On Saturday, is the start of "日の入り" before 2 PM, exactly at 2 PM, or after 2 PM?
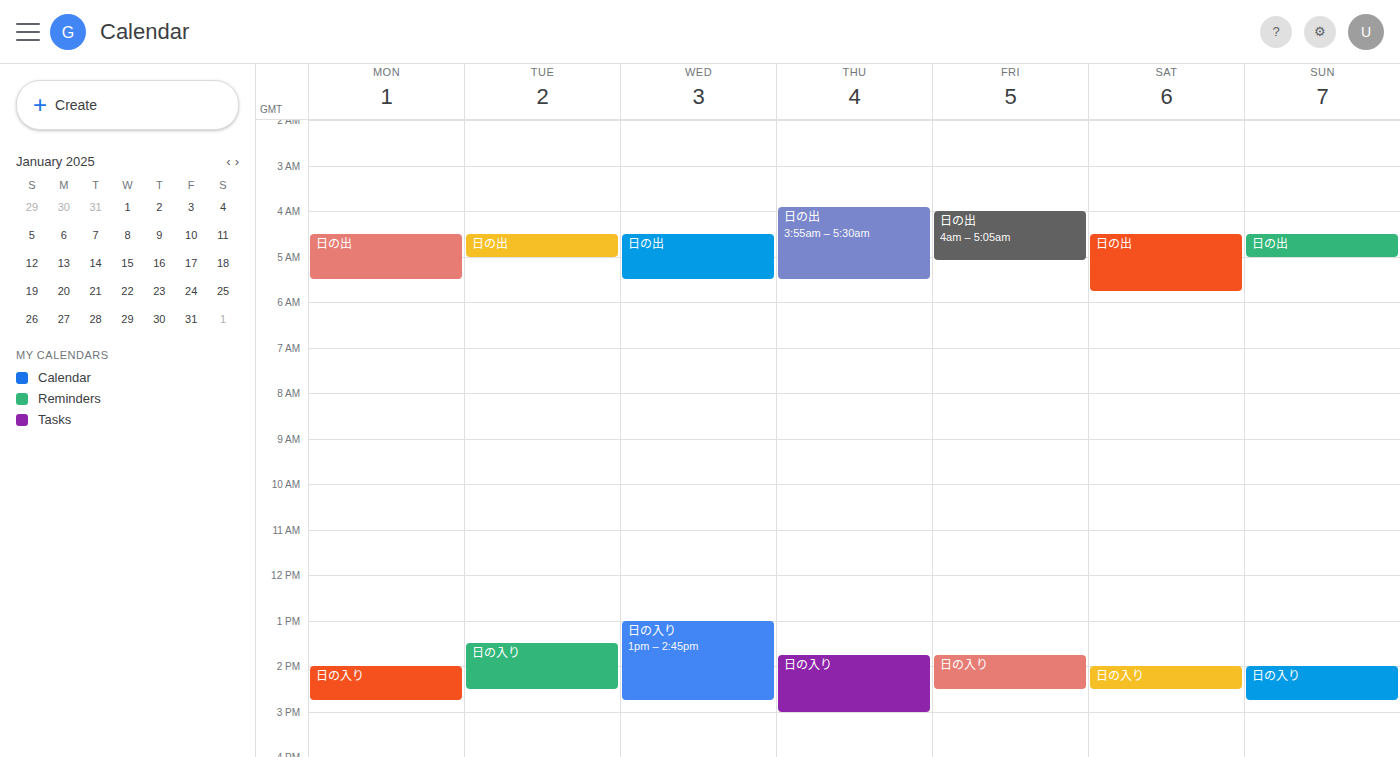
2:00 PM -- exactly at 2 PM, on the 2 PM line.